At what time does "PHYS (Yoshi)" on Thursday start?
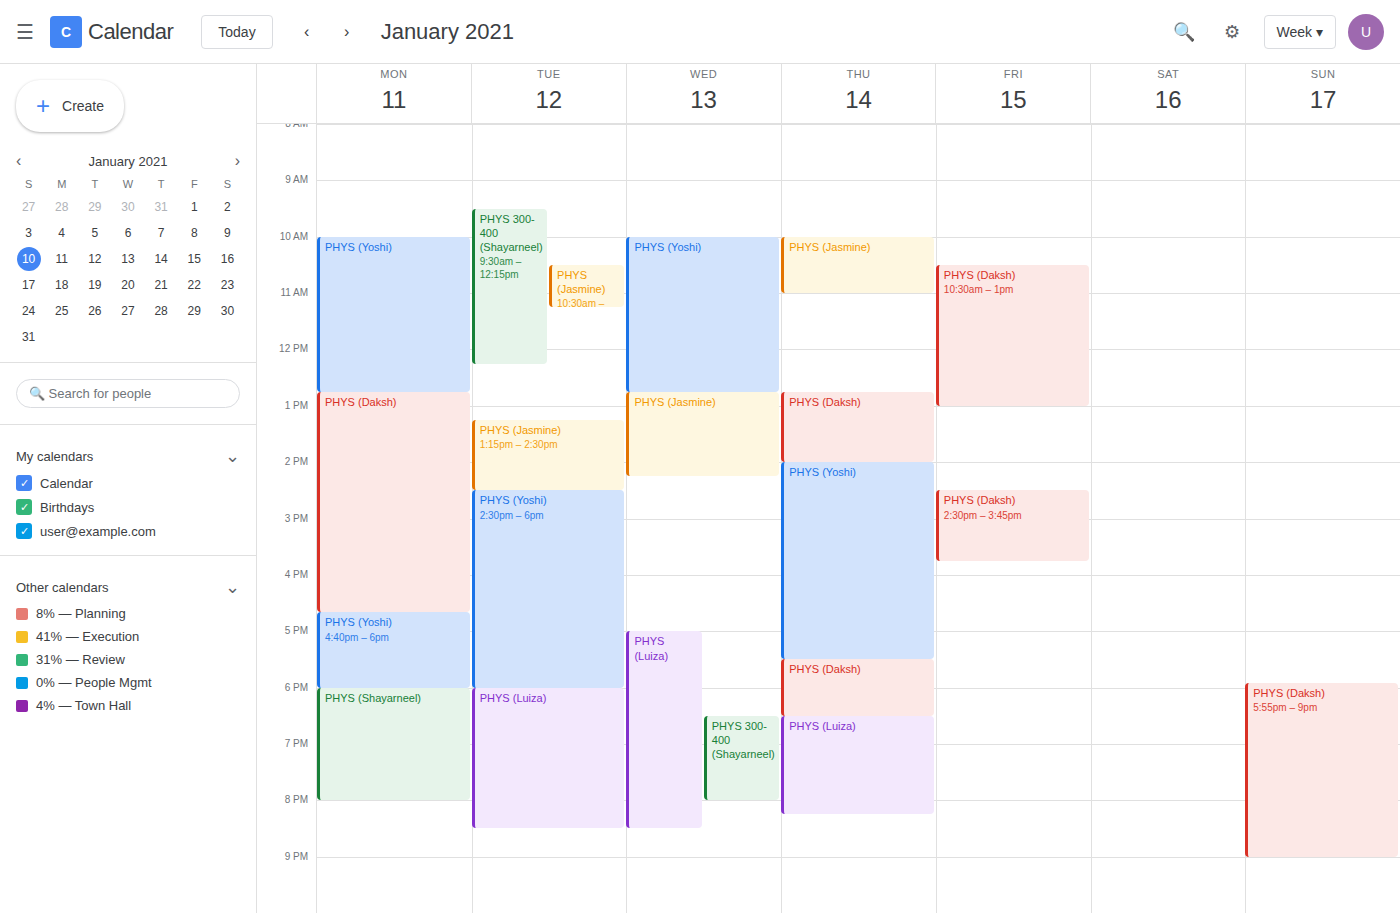
2:00 PM